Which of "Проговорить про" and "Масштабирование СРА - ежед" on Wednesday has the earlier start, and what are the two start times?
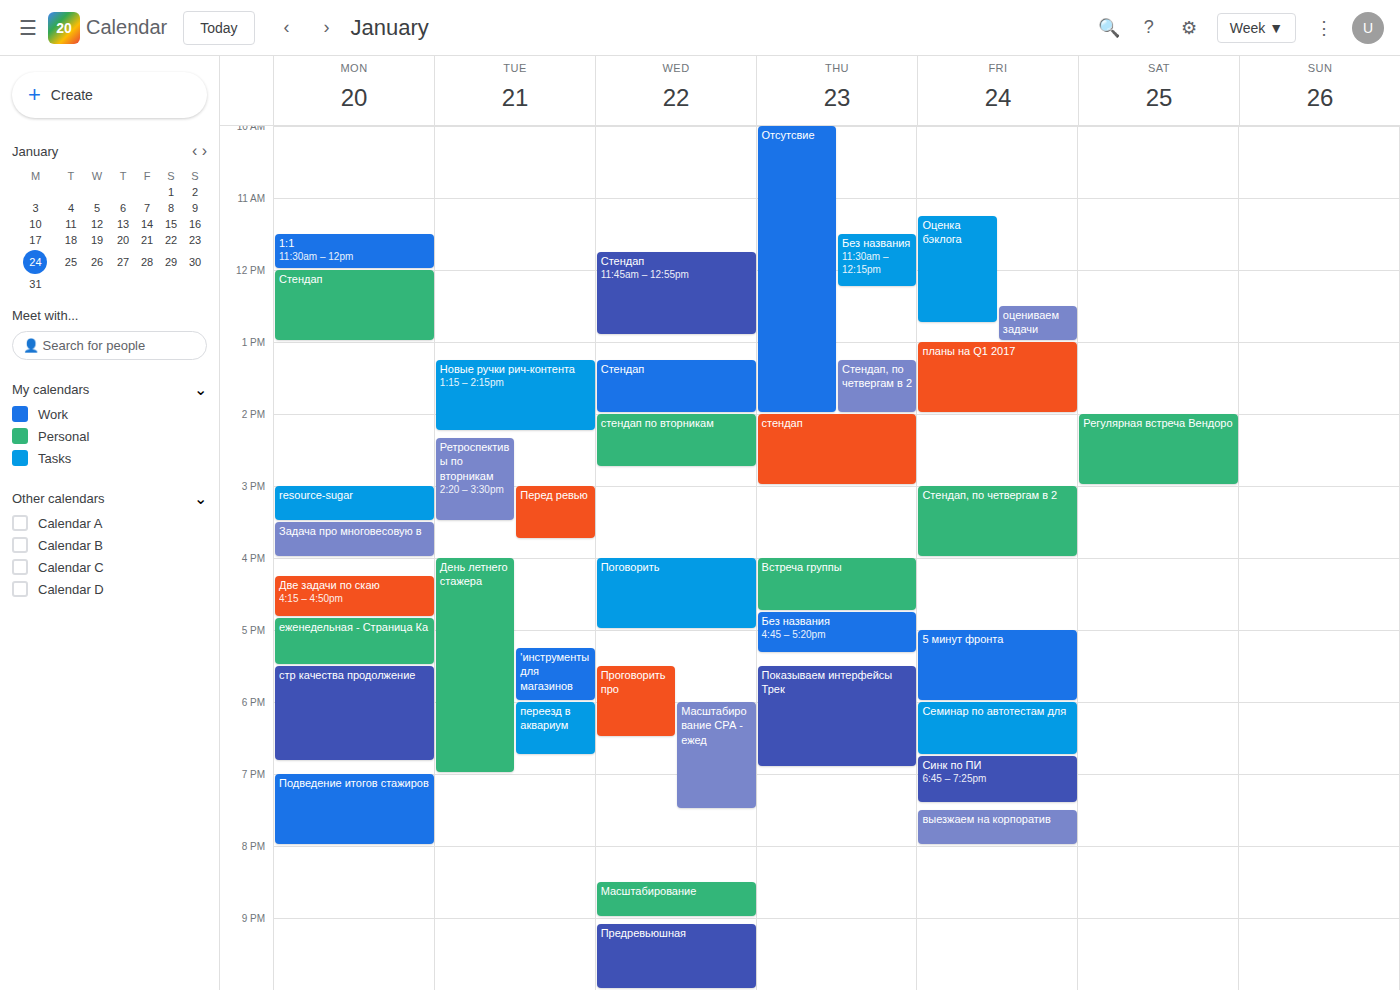
"Проговорить про" 5:30 PM; "Масштабирование СРА - ежед" 6:00 PM.